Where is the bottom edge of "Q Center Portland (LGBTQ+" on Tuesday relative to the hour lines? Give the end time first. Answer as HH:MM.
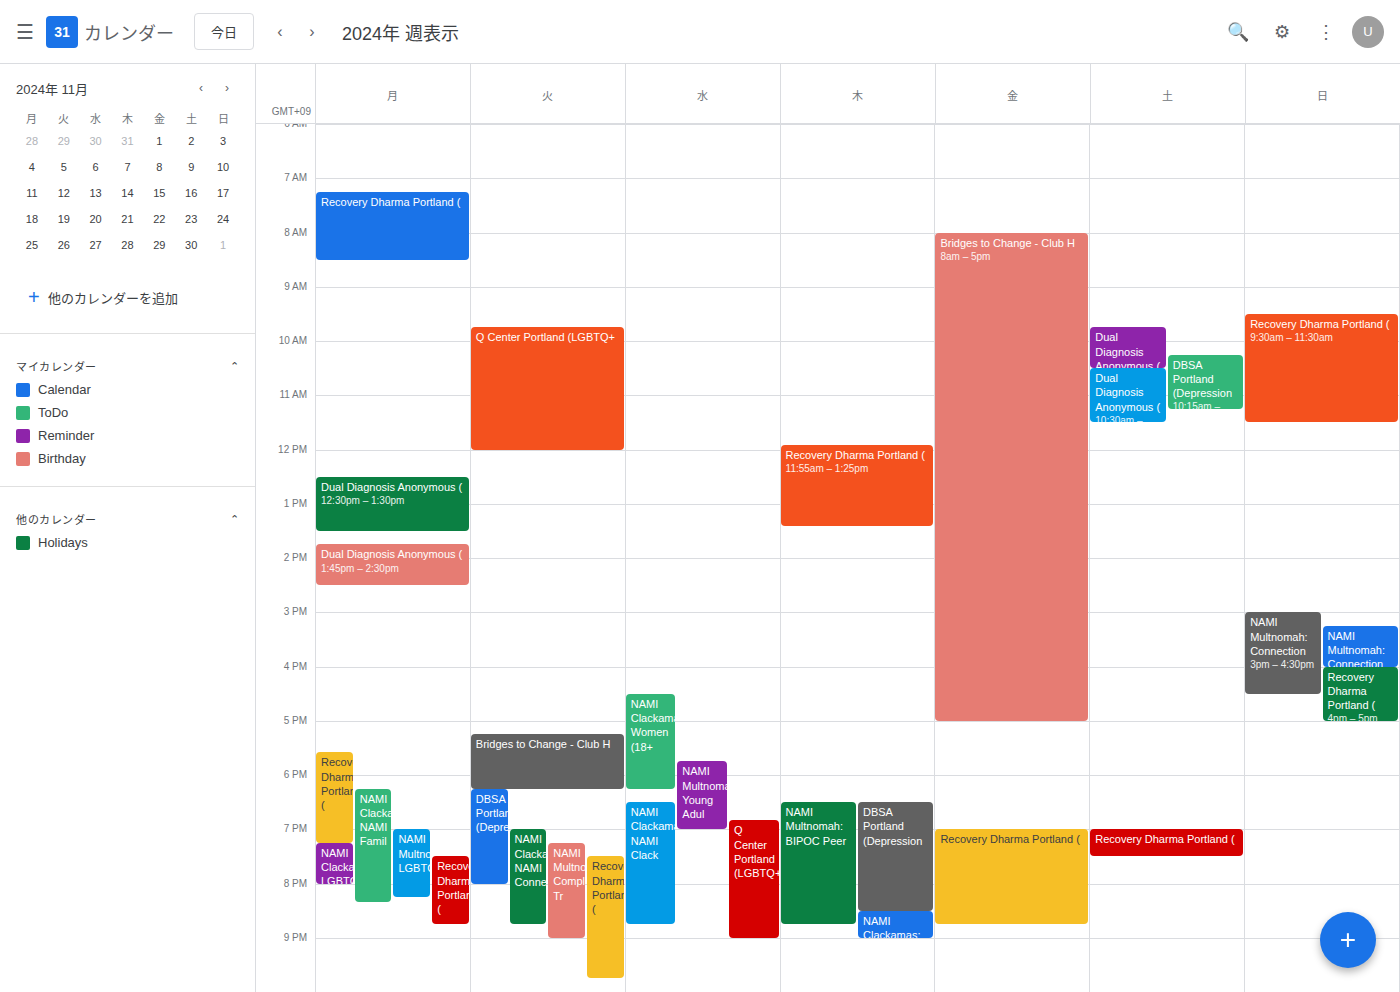
12:00 -- exactly on the 12:00 line.